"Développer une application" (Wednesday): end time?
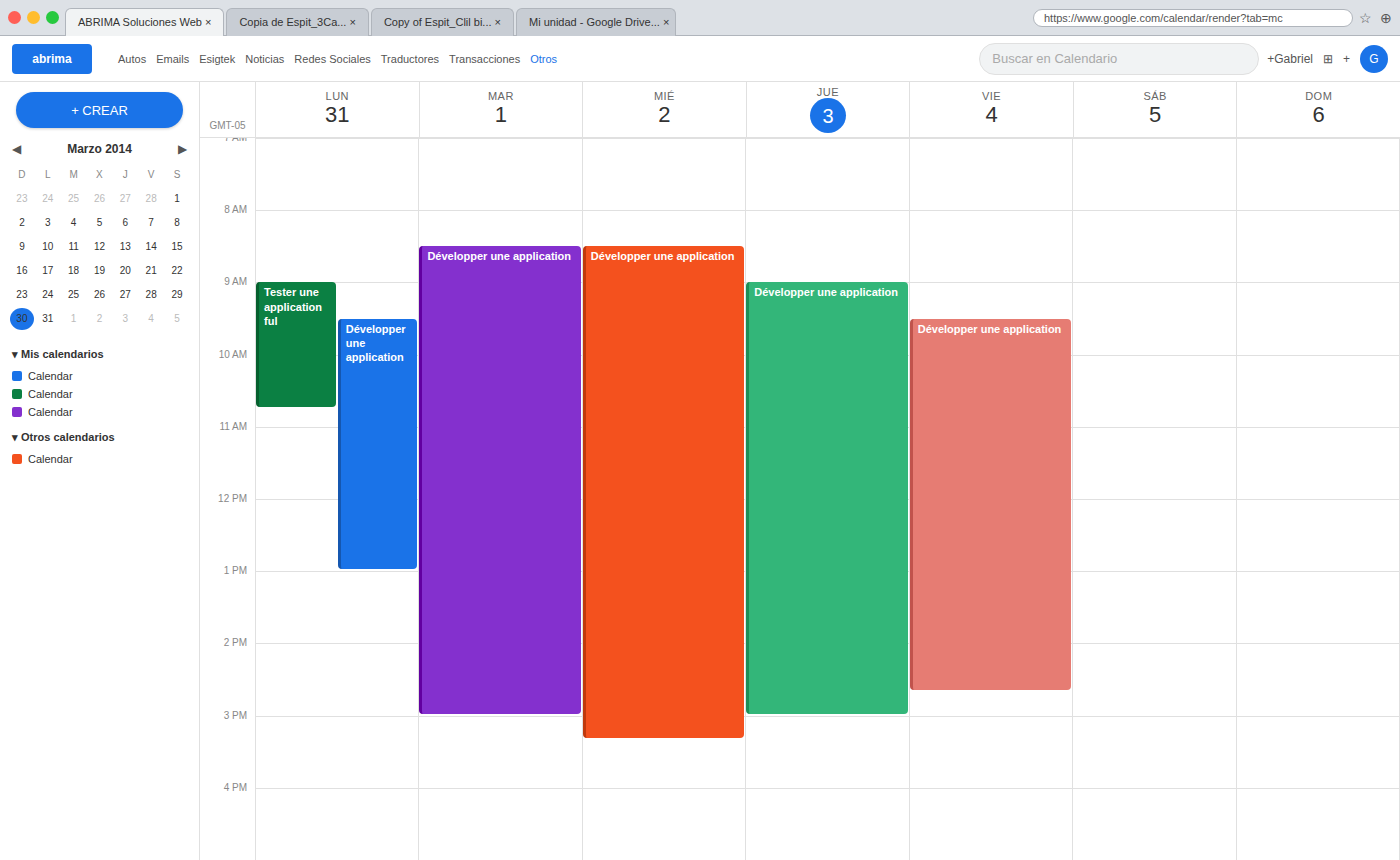
3:20 PM